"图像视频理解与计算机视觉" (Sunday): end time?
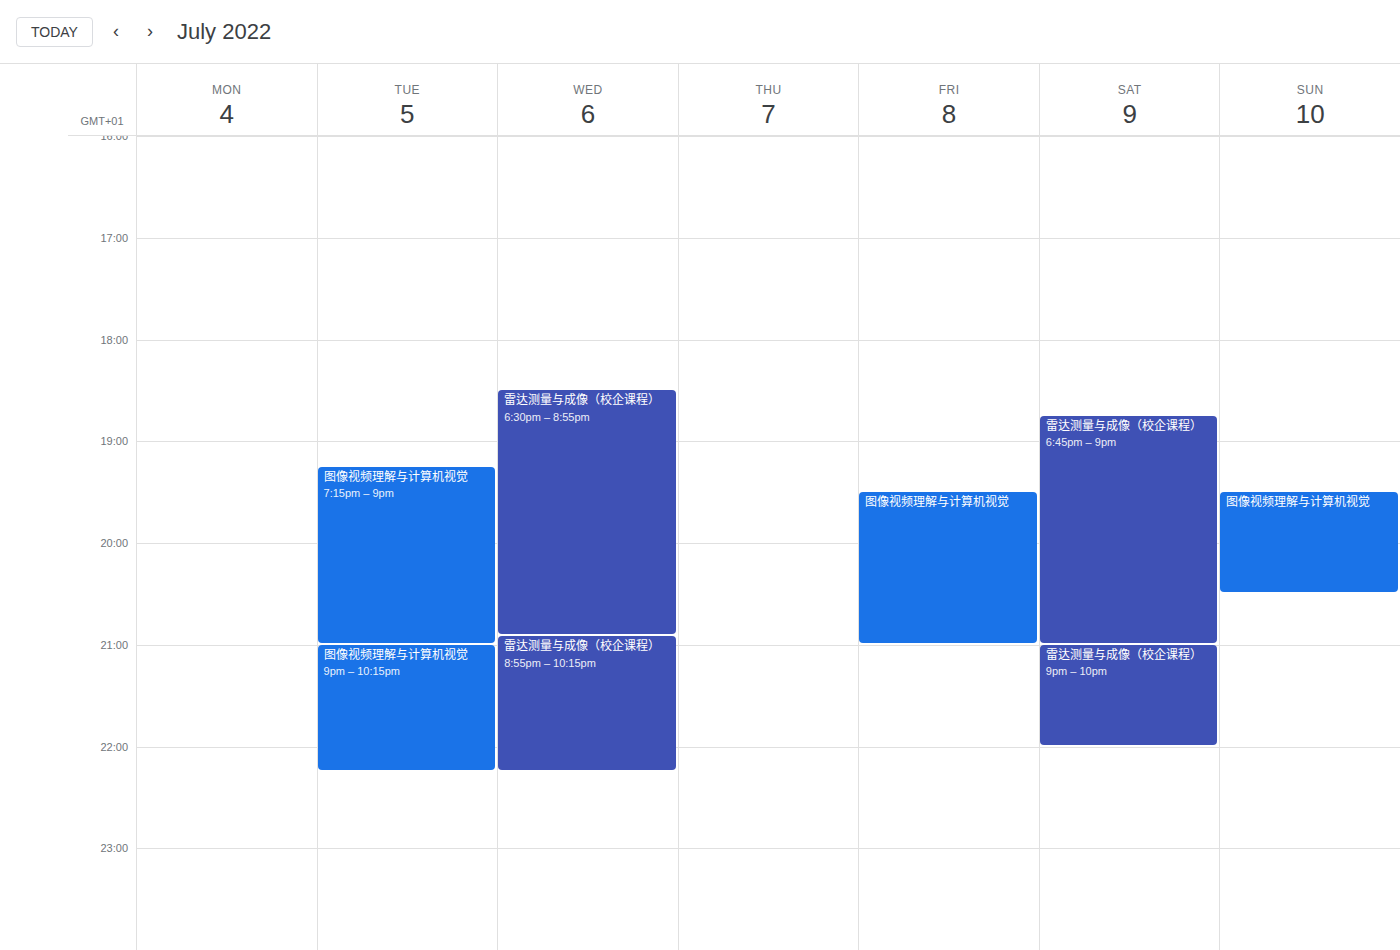
8:30 PM